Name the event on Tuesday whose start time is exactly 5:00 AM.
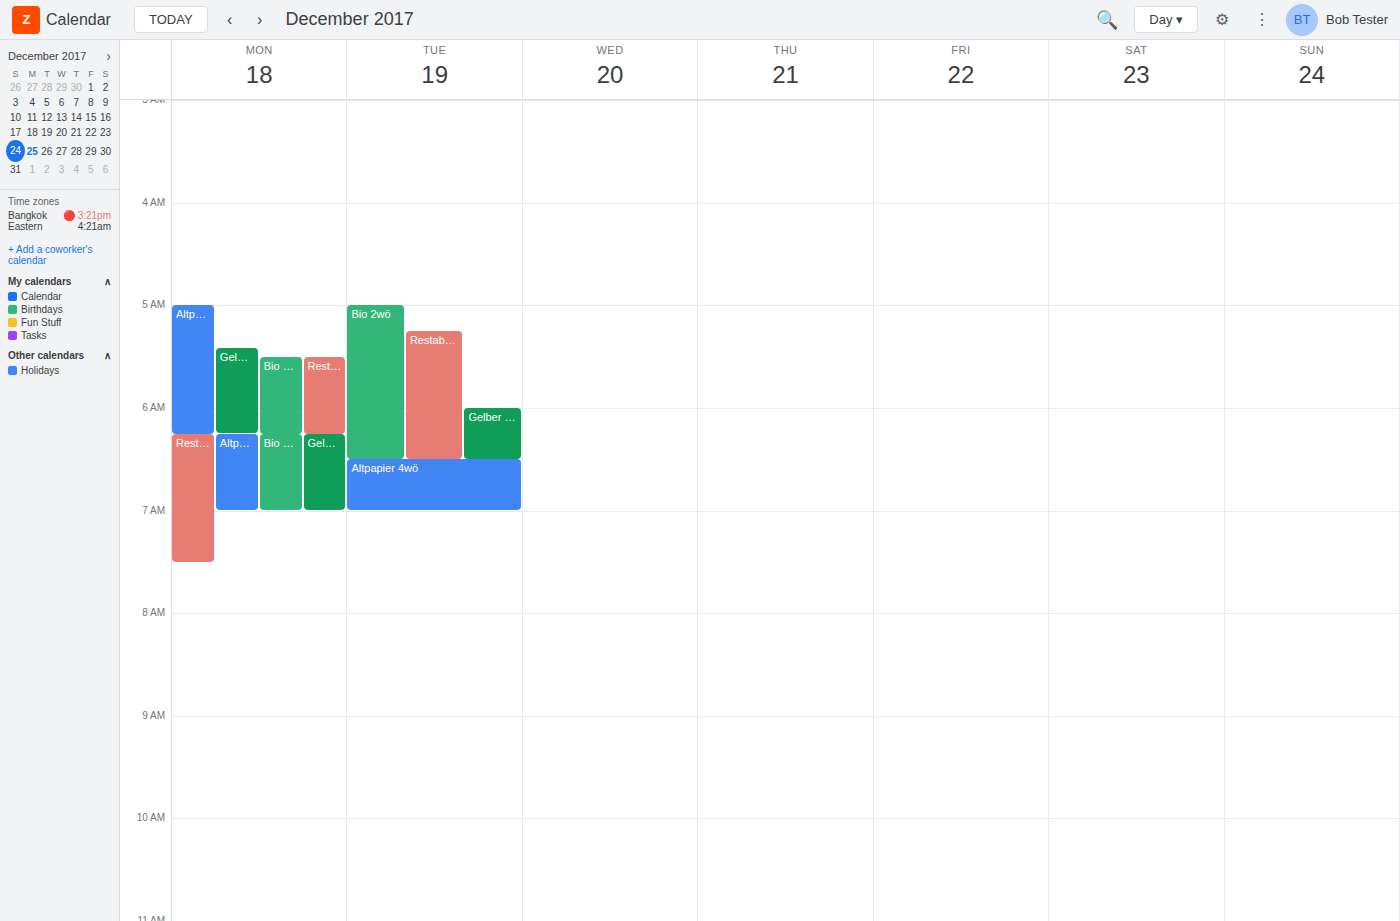
"Bio 2wö"